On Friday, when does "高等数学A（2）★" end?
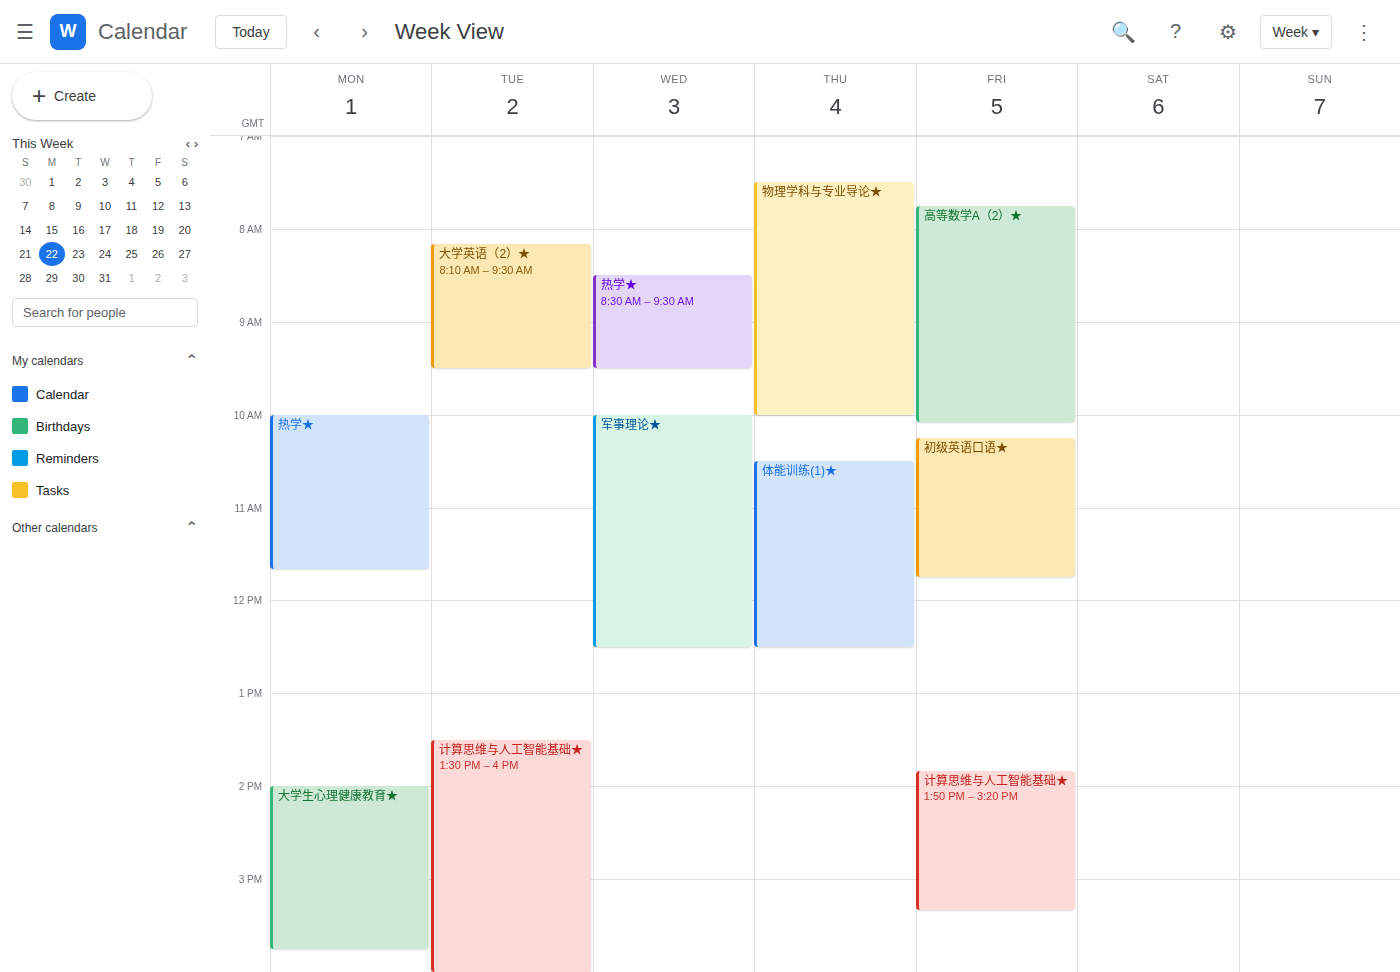
10:05 AM